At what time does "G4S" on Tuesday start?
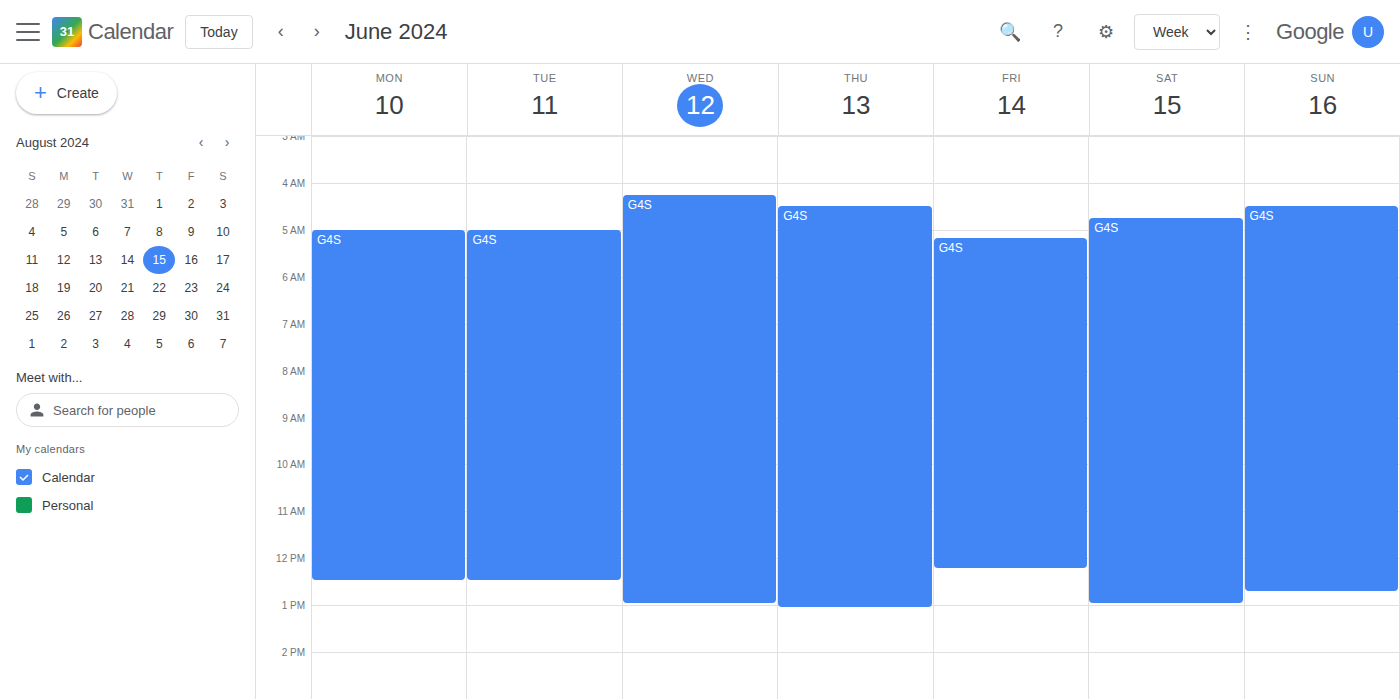
05:00